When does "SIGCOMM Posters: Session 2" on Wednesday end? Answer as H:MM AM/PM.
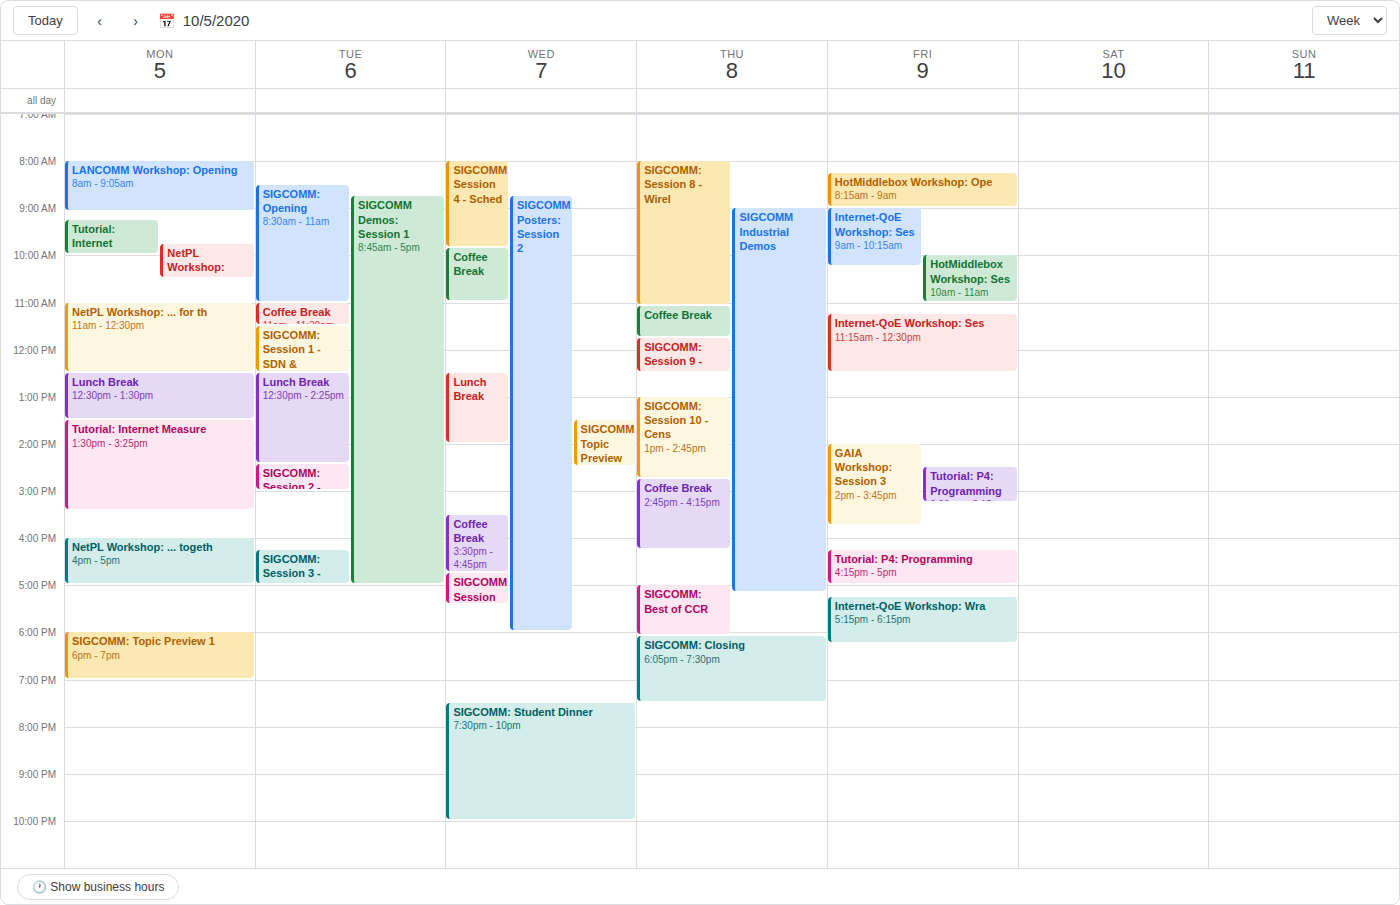
6:00 PM